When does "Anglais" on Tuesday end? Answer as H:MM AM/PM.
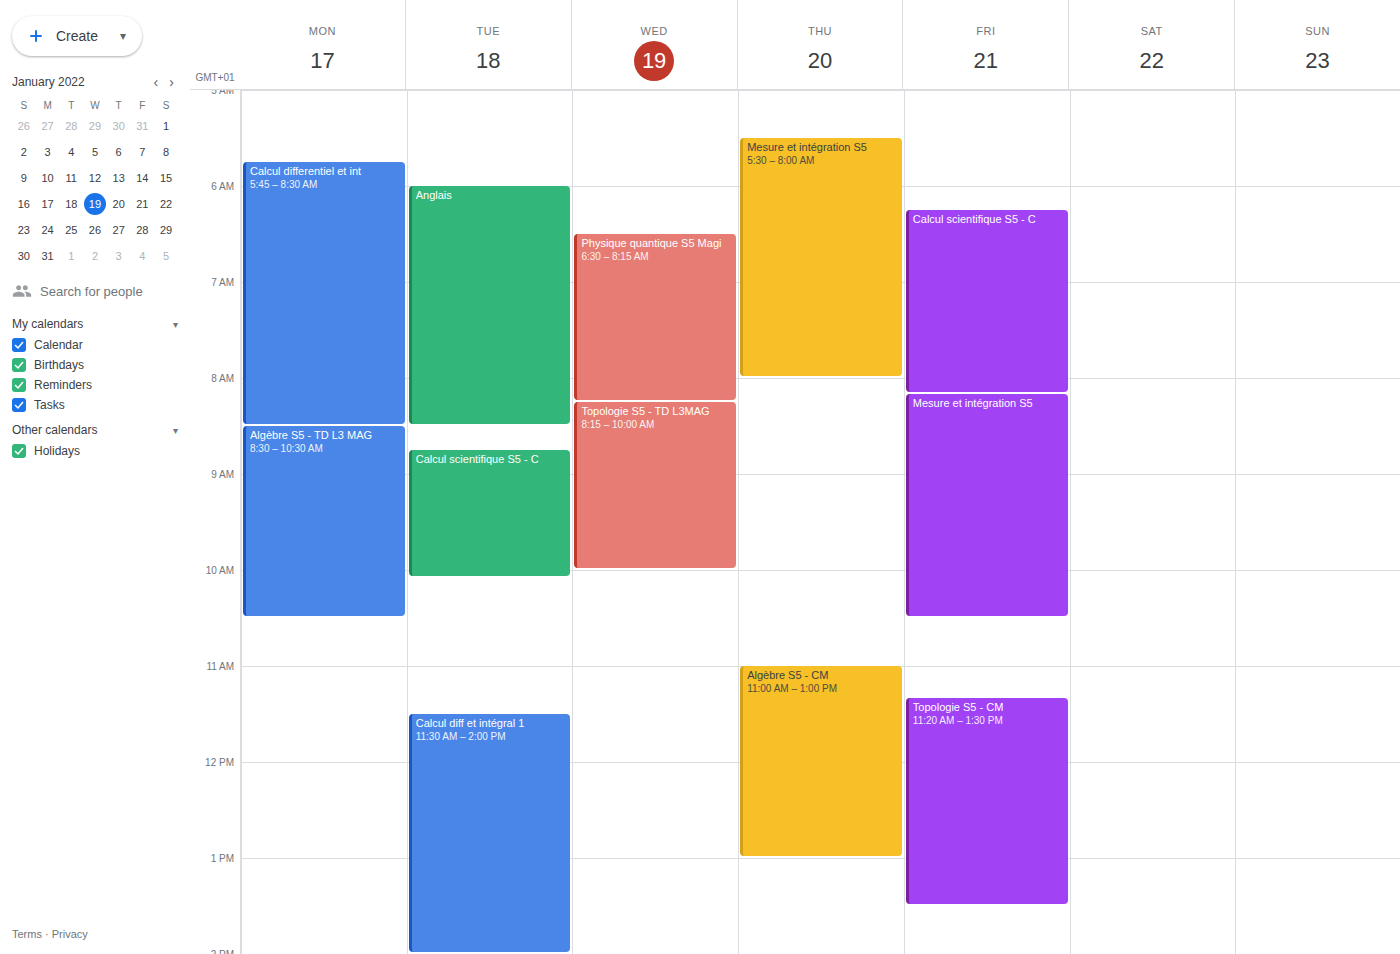
8:30 AM